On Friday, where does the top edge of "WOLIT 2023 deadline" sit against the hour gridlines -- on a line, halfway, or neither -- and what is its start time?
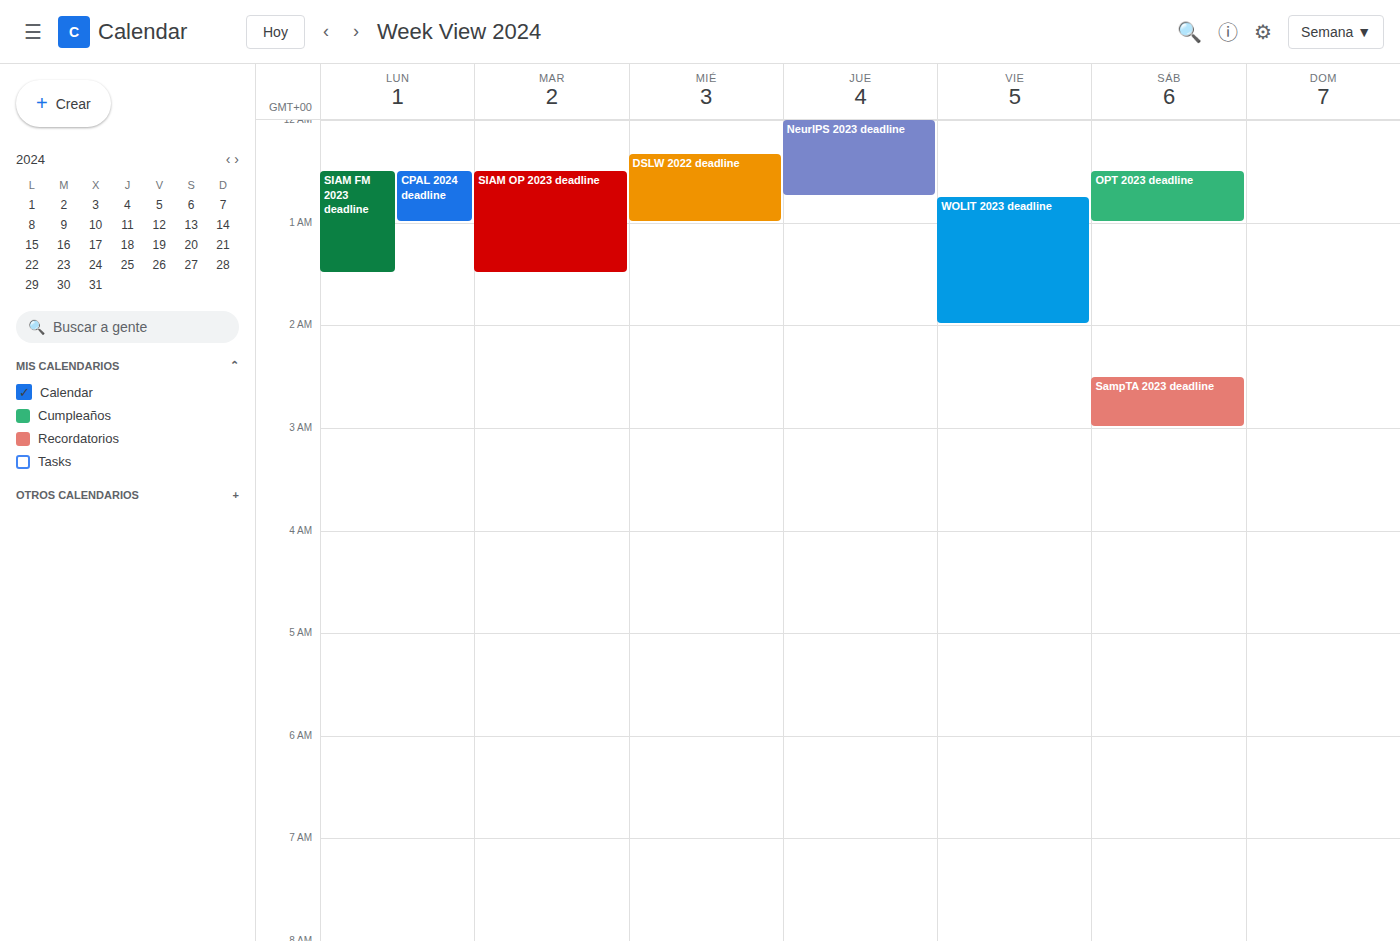
12:45 AM -- neither: three quarters of the way from the 12 AM line to the 1 AM line.